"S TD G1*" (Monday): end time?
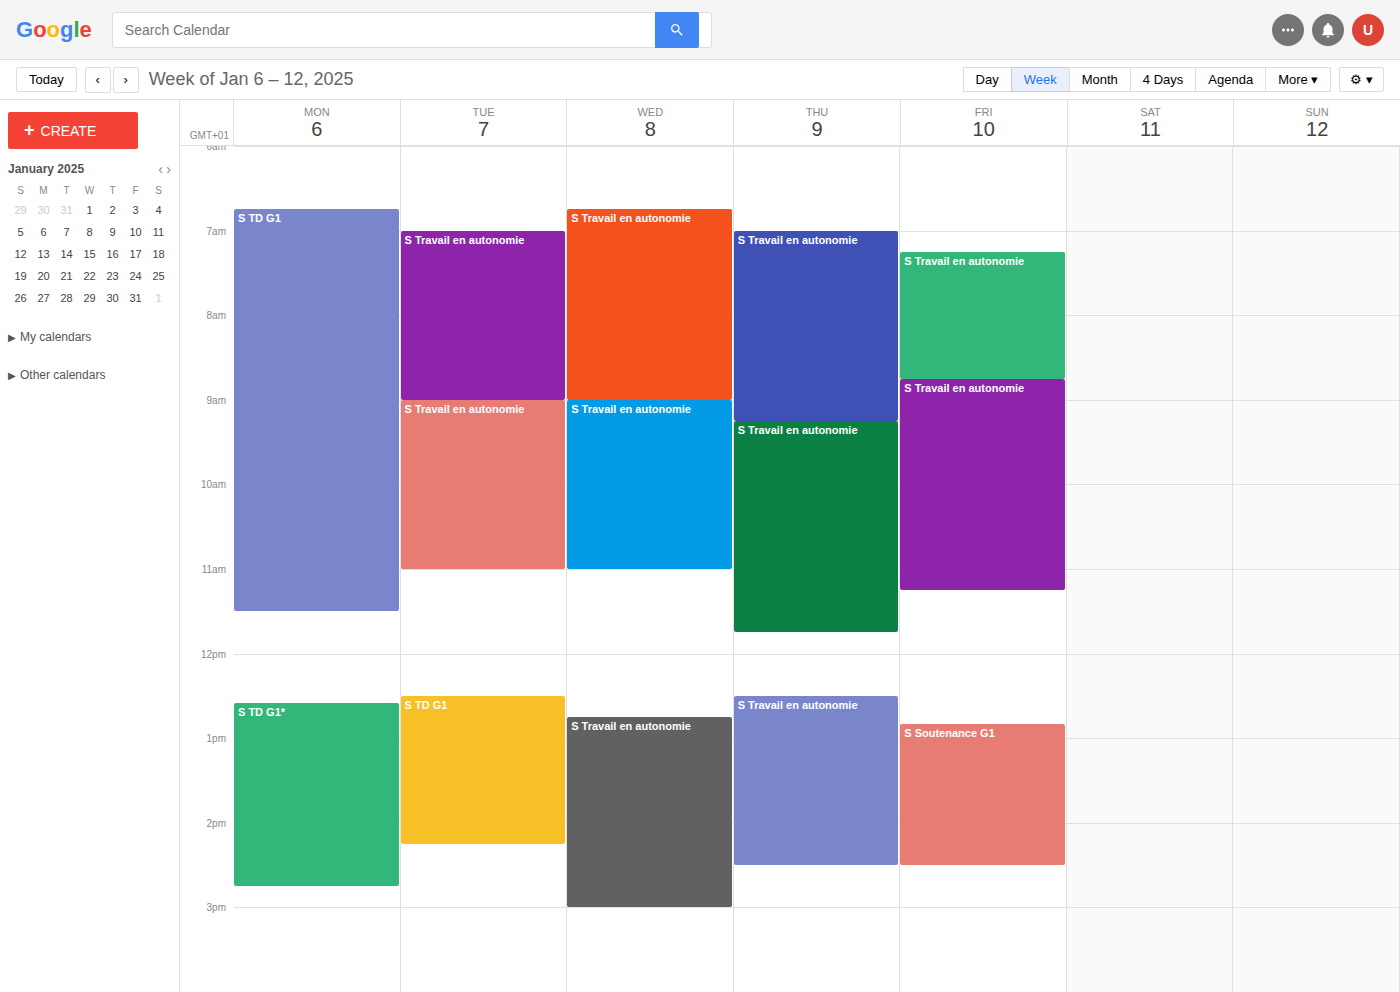
2:45 PM